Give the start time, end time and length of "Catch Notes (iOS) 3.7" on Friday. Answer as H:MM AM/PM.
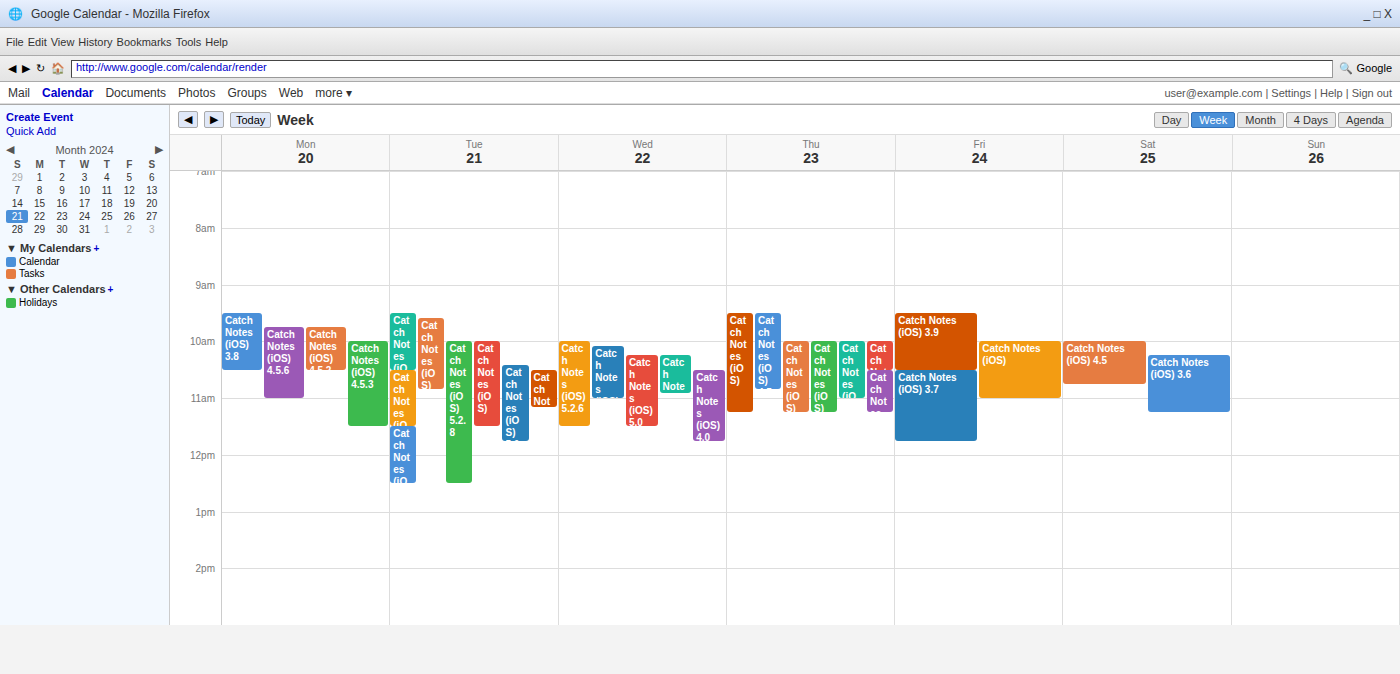
10:30 AM to 11:45 AM, 1 hour 15 minutes